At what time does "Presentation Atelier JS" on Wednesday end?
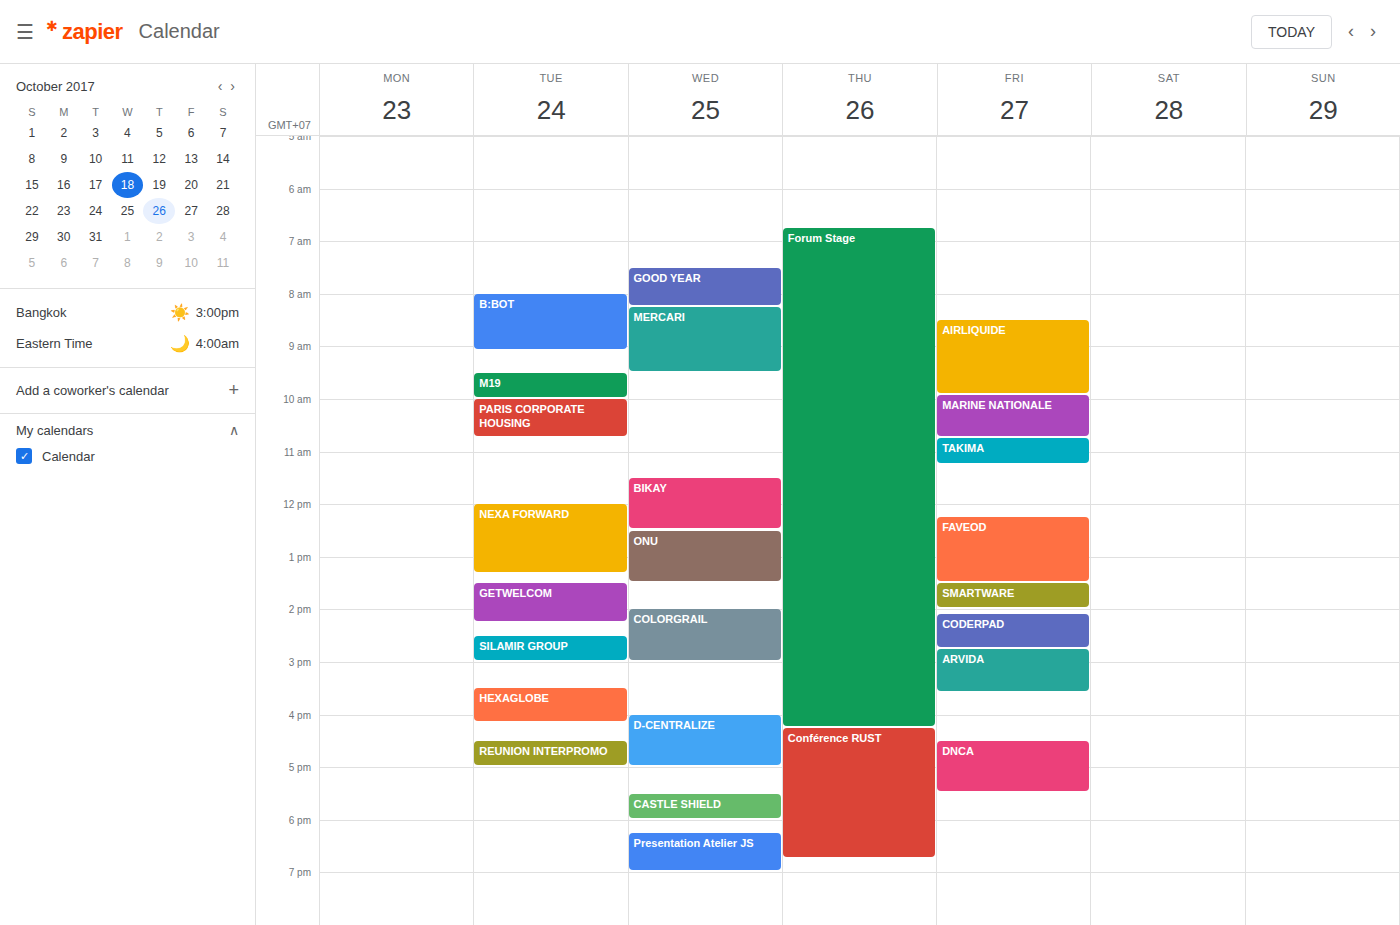
7:00 PM